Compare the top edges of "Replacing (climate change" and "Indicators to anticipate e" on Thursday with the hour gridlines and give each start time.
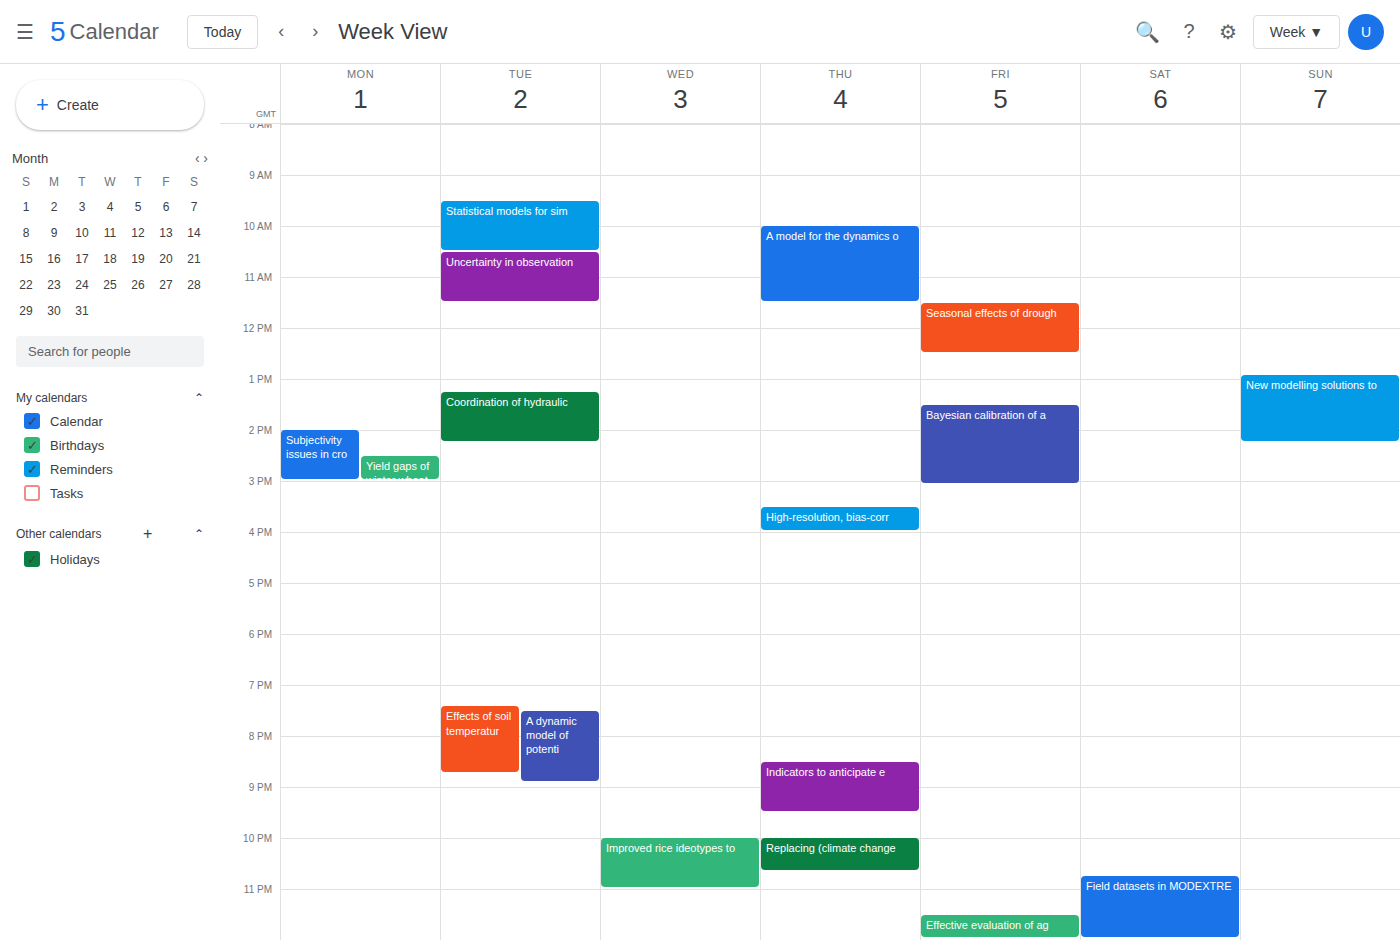
"Replacing (climate change": 10:00 PM, exactly on the 10 PM line. "Indicators to anticipate e": 8:30 PM, halfway between the 8 PM and 9 PM lines.